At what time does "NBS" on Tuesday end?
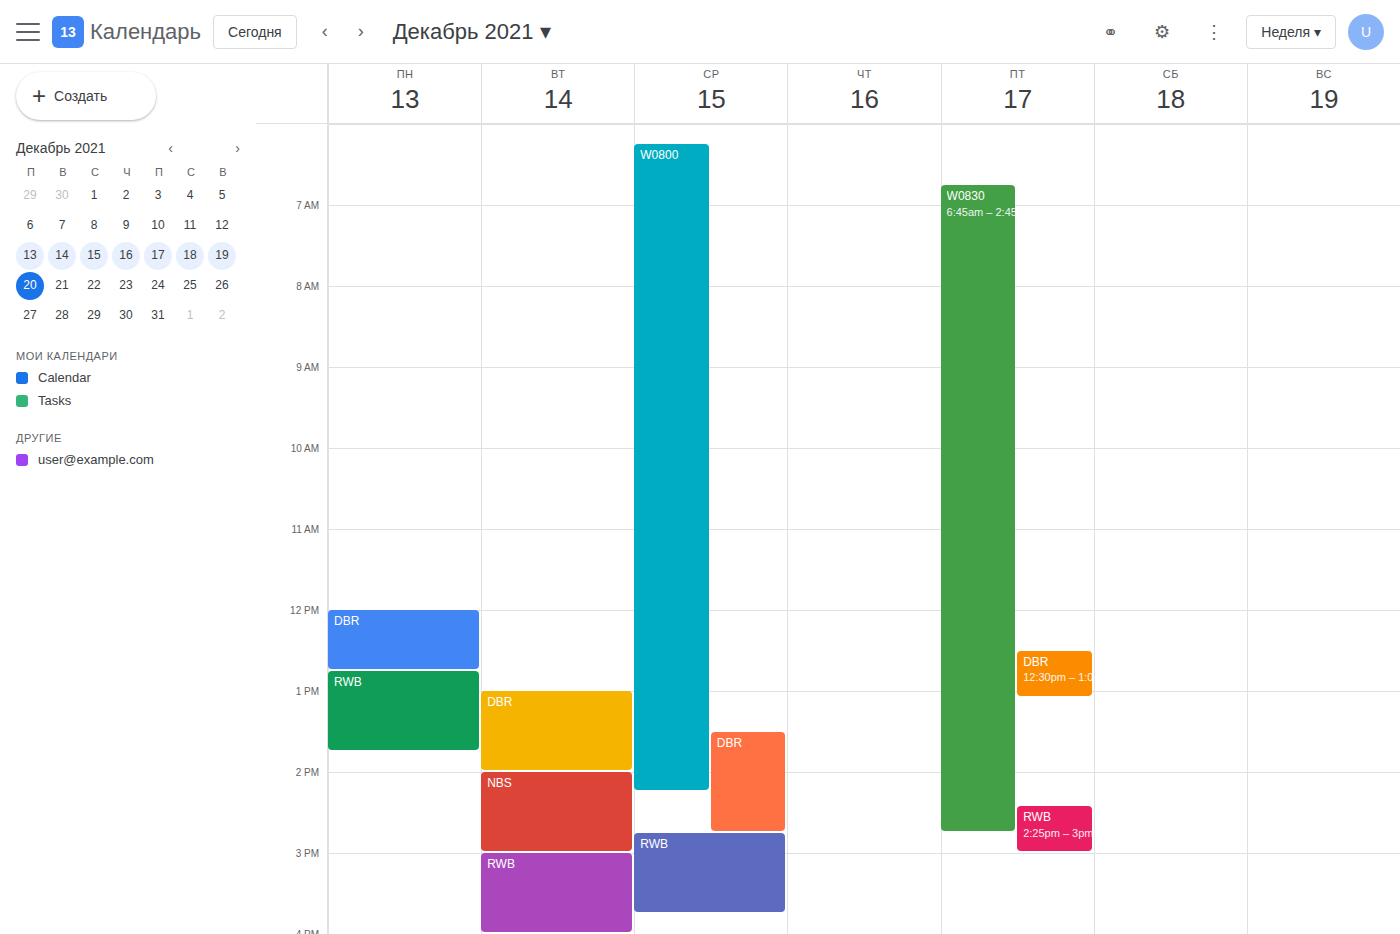
3:00 PM